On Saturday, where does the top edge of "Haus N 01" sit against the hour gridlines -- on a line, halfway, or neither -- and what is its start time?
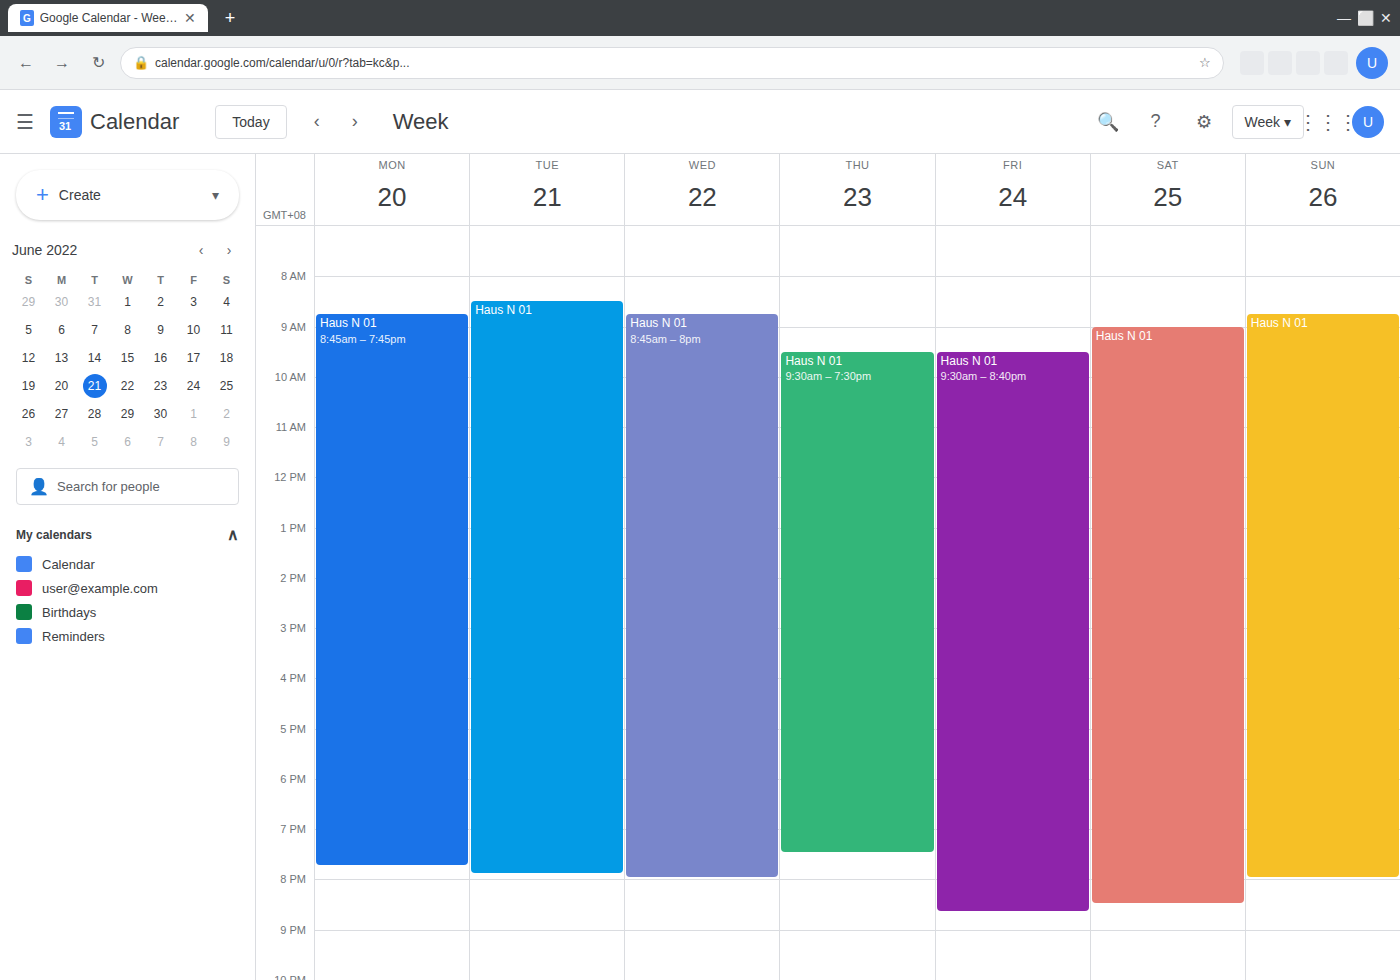
09:00 -- exactly on the 09:00 line.